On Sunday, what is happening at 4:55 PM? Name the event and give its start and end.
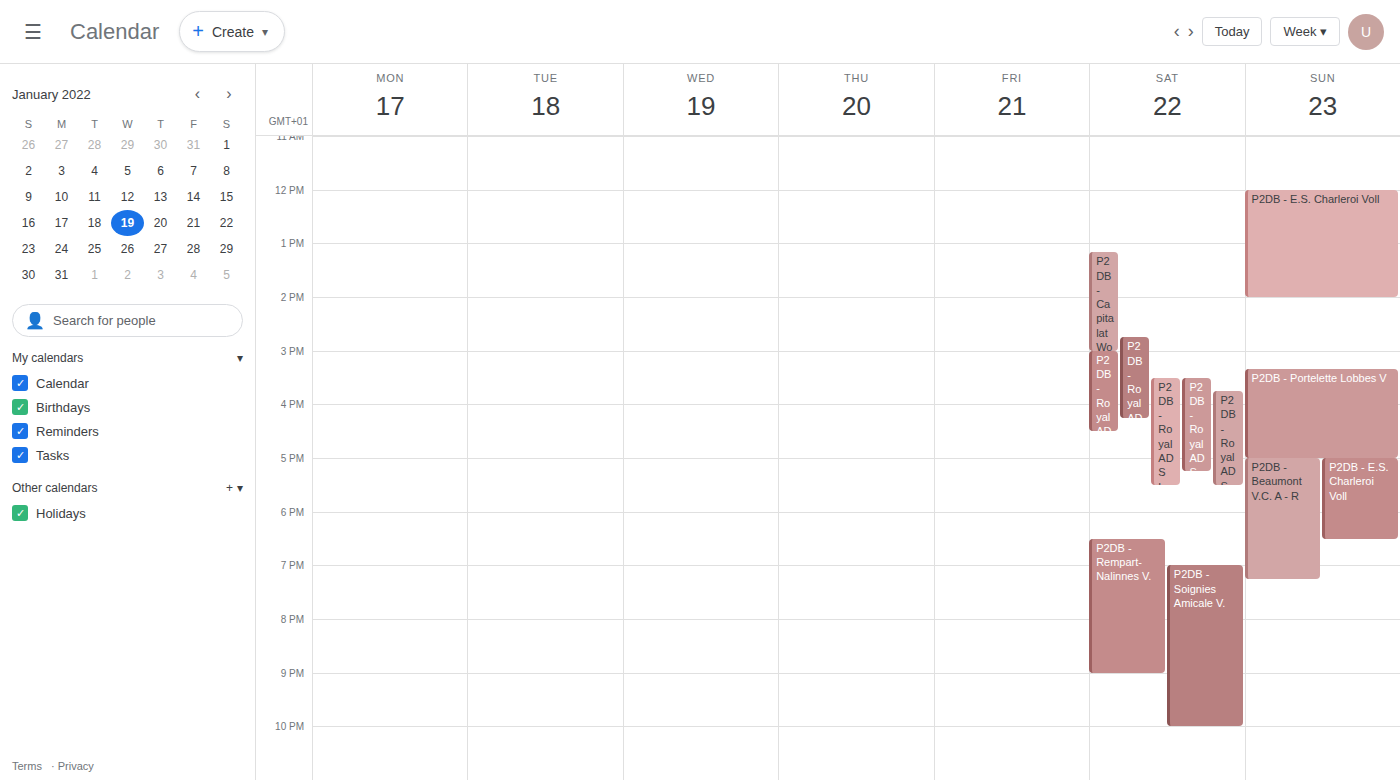
"P2DB - Portelette Lobbes V", 3:20 PM to 5:00 PM